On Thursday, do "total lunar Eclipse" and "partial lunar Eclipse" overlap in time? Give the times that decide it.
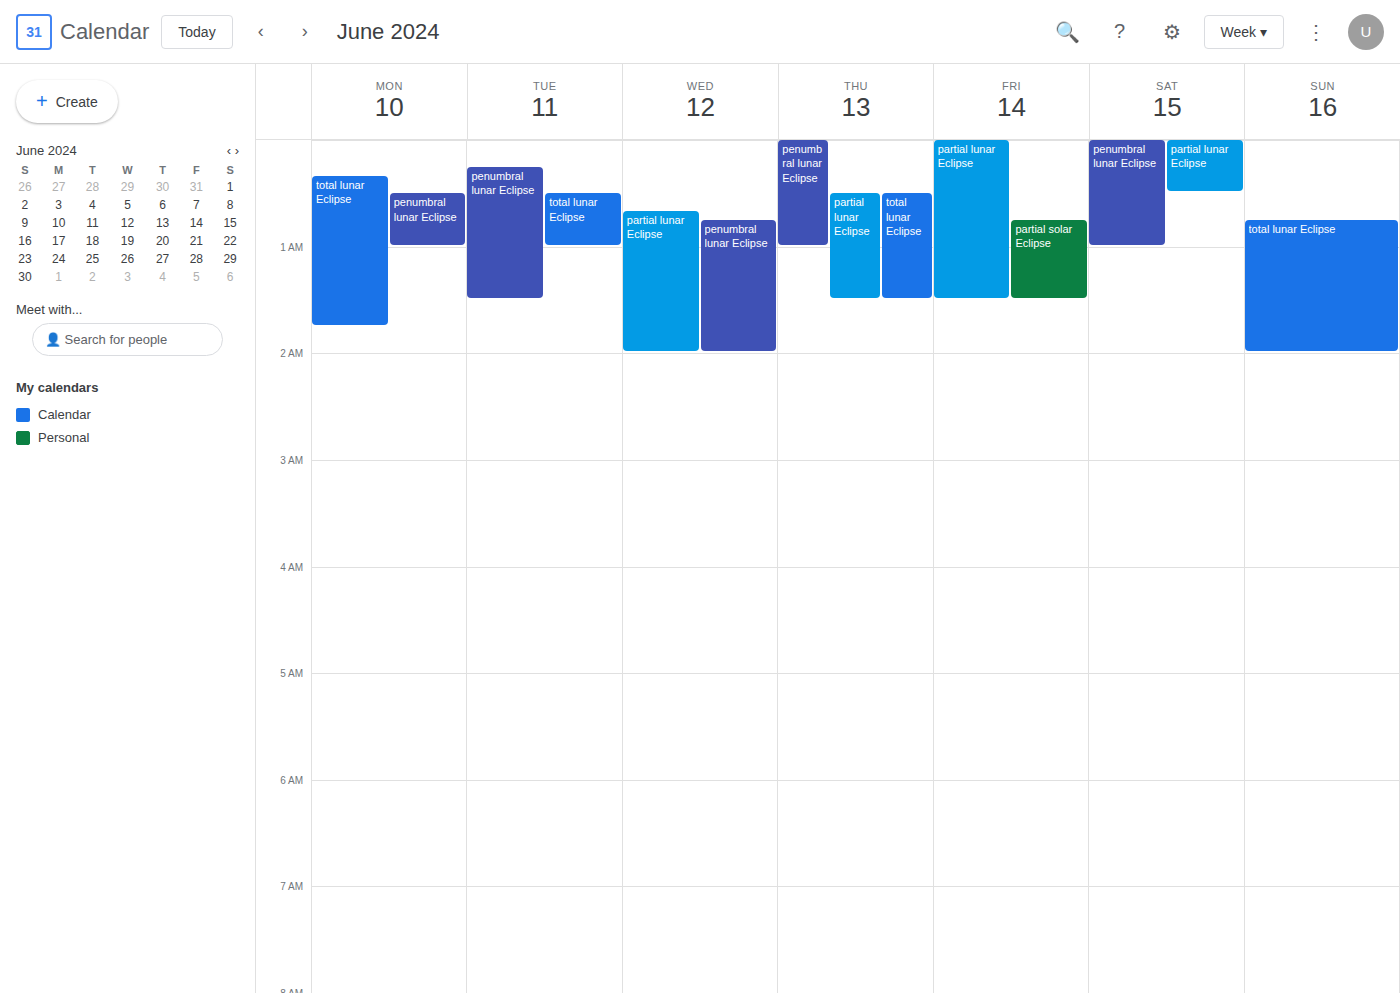
"partial lunar Eclipse" runs 12:30 AM to 1:30 AM, inside "total lunar Eclipse" -- they overlap.